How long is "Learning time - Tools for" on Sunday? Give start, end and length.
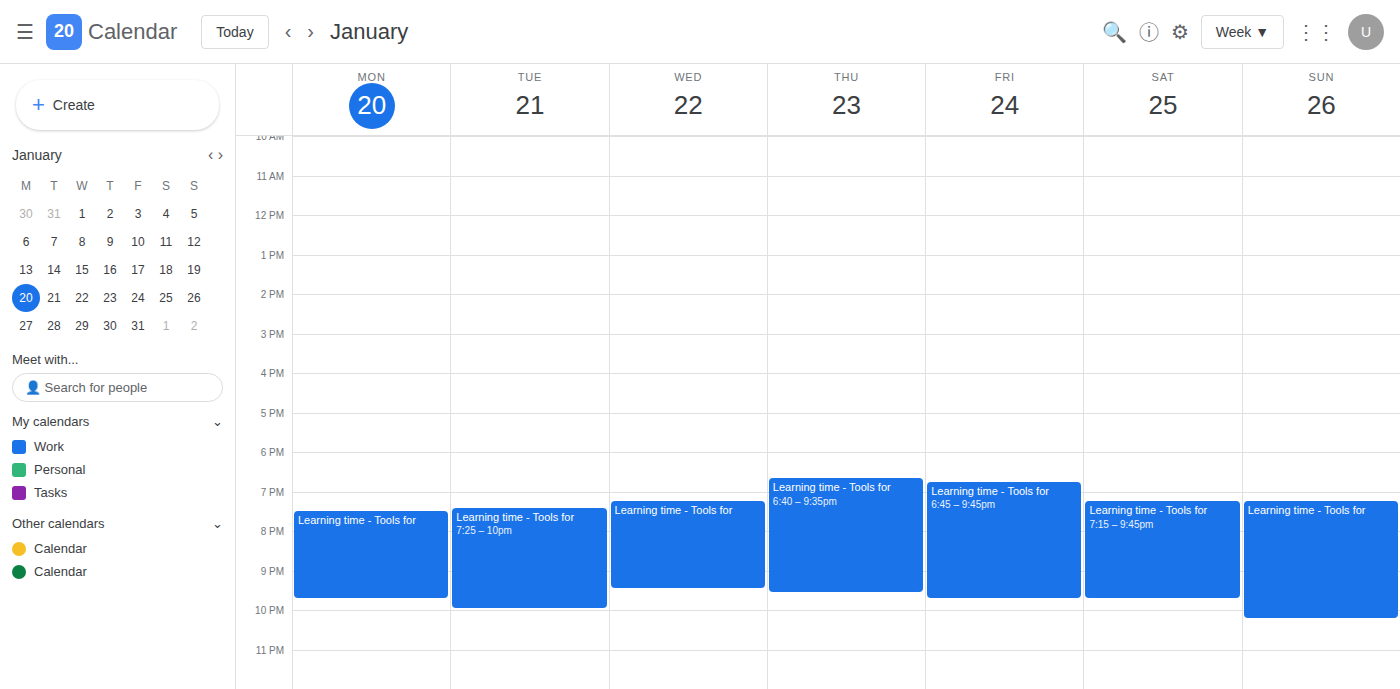
19:15 to 22:15, 3 hours